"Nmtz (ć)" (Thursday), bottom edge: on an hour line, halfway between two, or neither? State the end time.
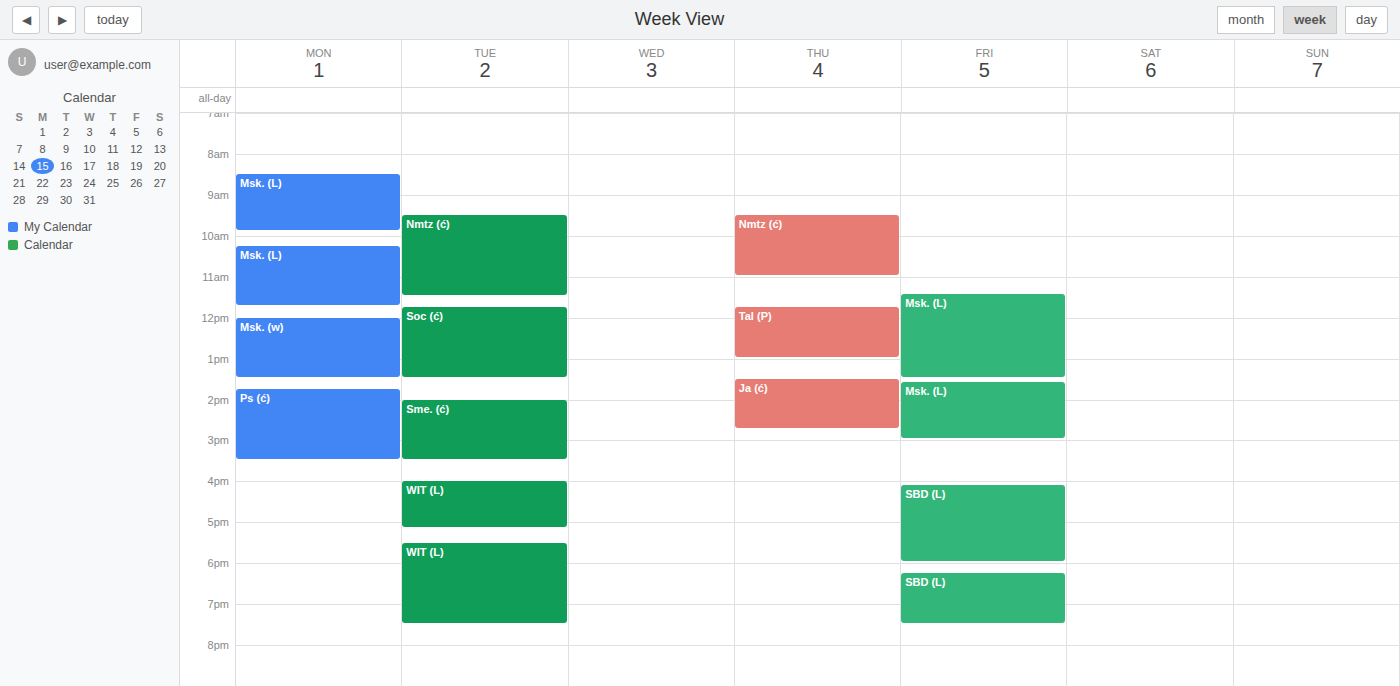
11:00 AM -- exactly on the 11 AM line.